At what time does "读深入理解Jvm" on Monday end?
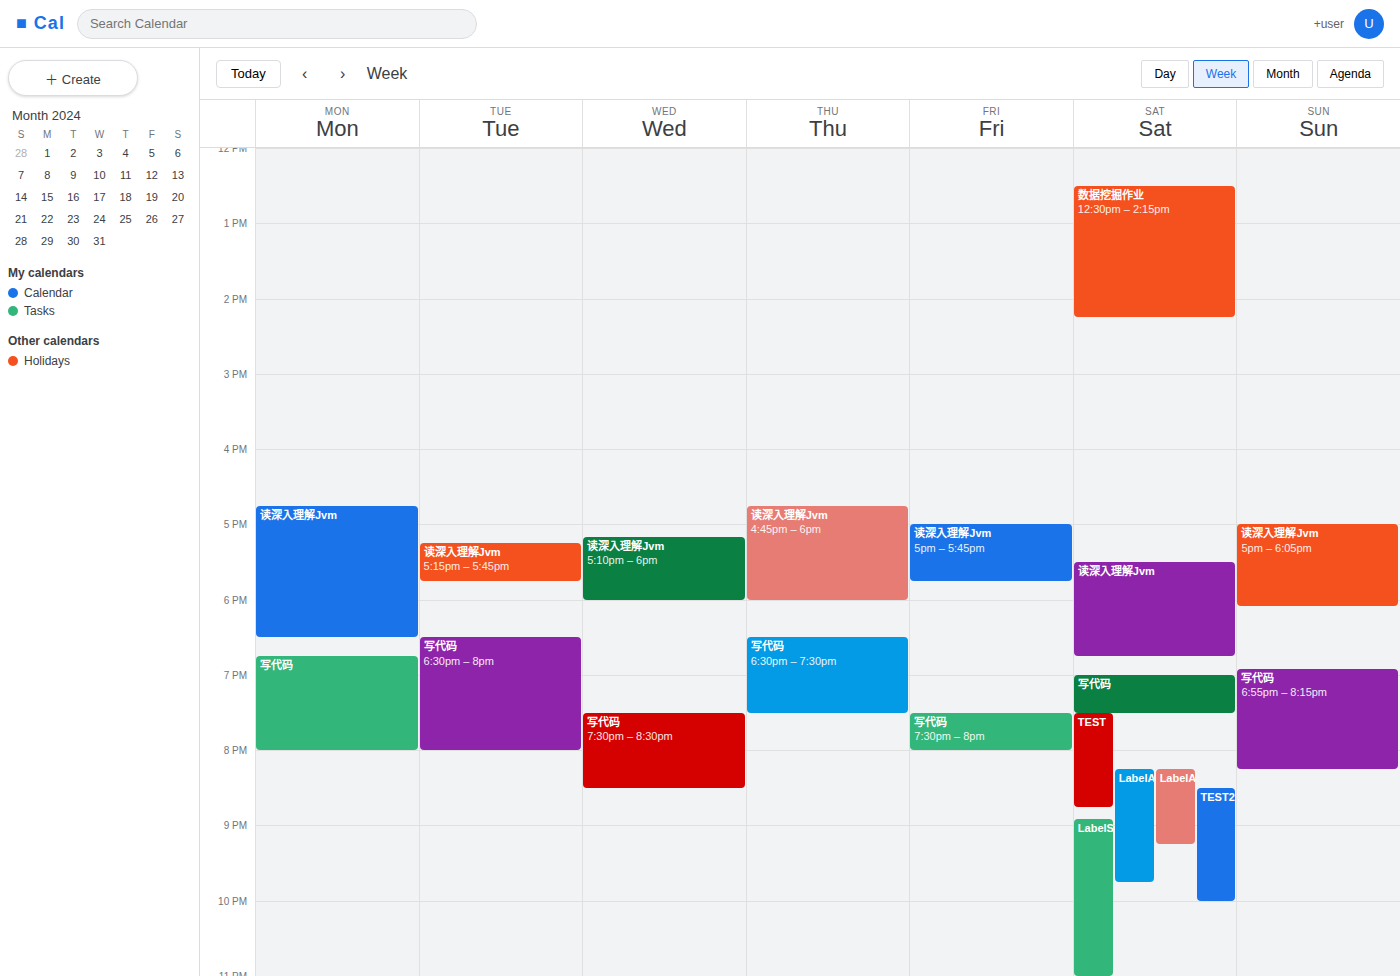
18:30